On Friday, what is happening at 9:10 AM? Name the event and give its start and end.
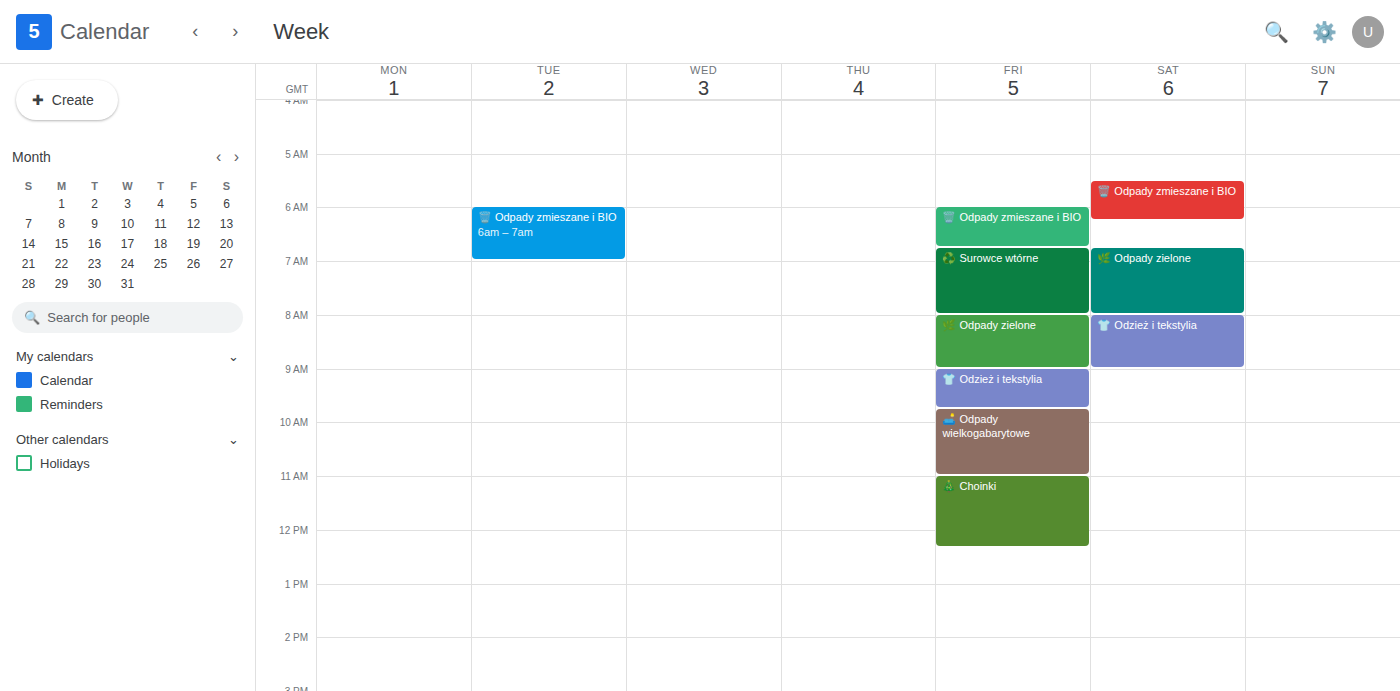
"👕 Odzież i tekstylia", 9:00 AM to 9:45 AM